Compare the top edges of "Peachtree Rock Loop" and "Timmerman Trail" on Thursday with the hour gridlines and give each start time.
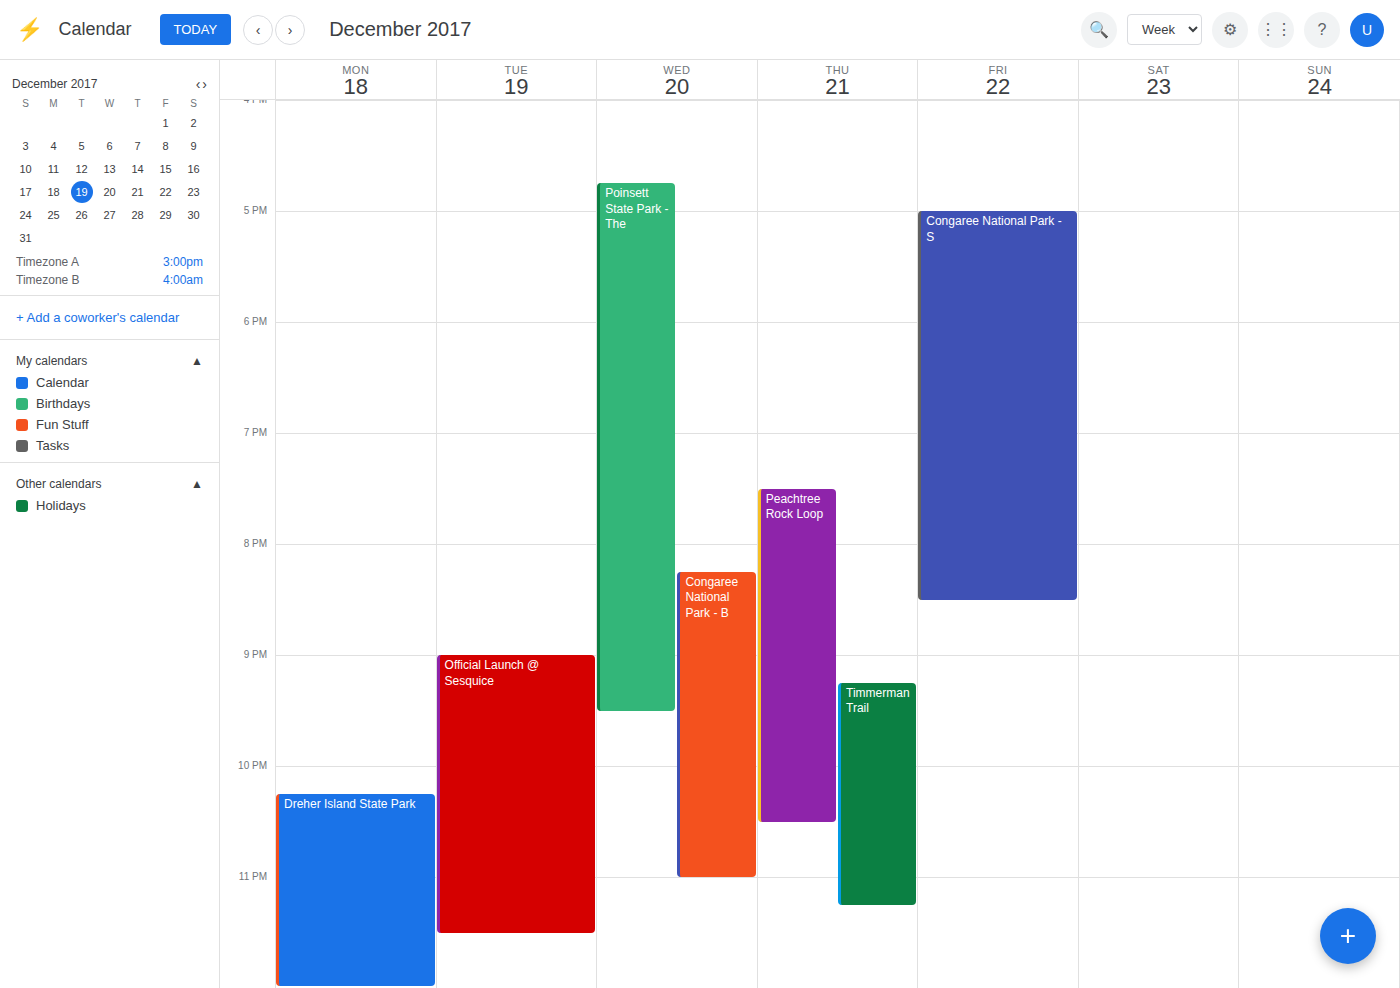
"Peachtree Rock Loop": 19:30, halfway between the 19:00 and 20:00 lines. "Timmerman Trail": 21:15, neither: a quarter of the way from the 21:00 line to the 22:00 line.